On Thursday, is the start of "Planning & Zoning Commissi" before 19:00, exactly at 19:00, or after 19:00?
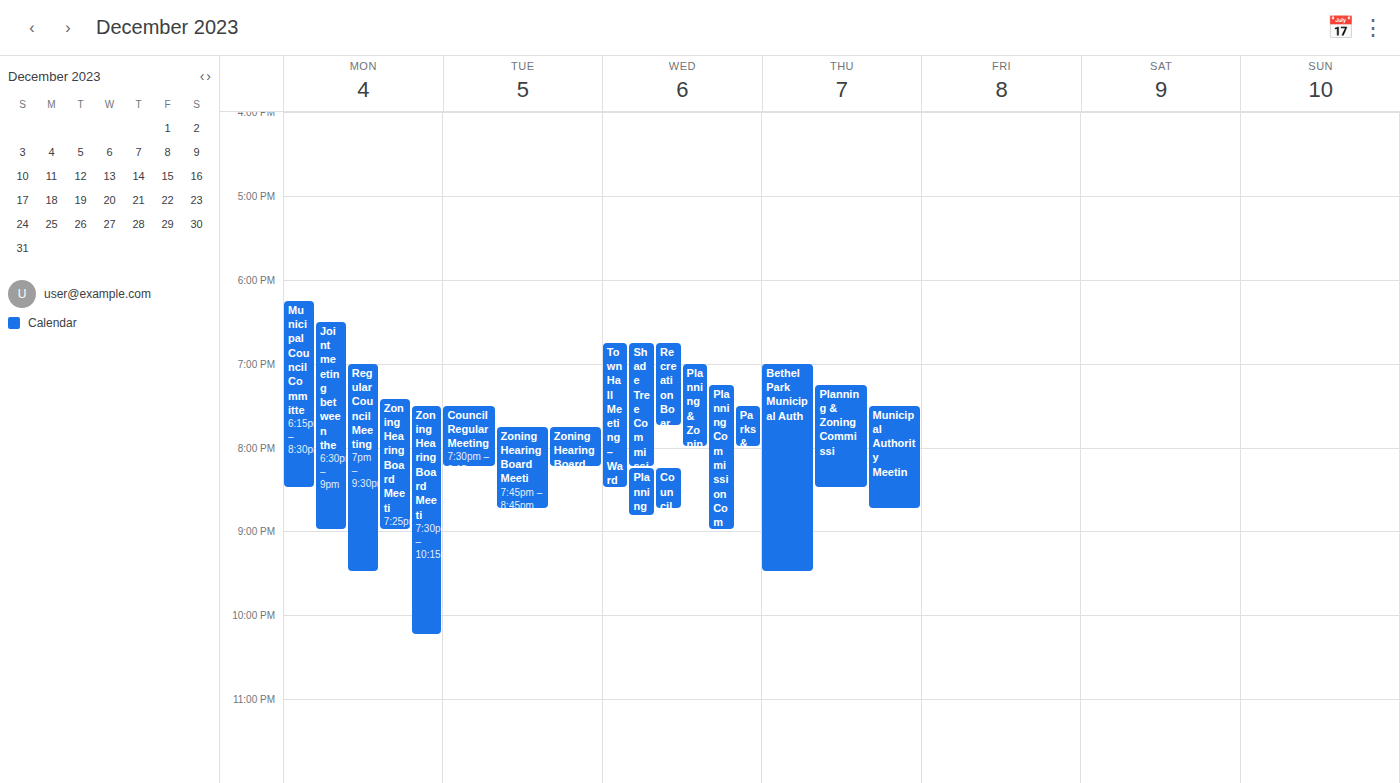
19:15 -- after 19:00, 15 minutes below the 19:00 line.